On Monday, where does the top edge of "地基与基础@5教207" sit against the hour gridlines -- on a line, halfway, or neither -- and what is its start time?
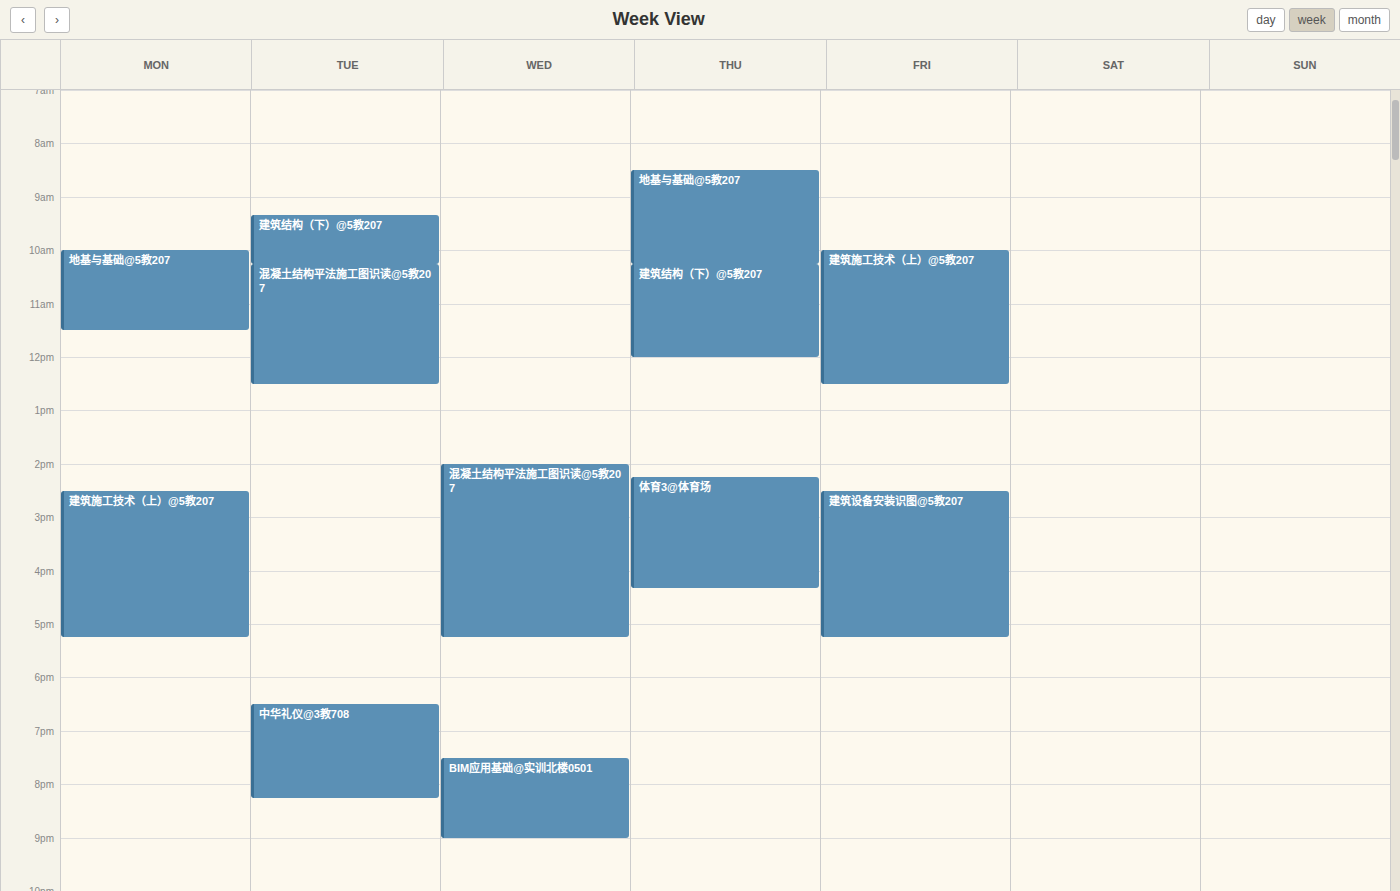
10:00 AM -- exactly on the 10 AM line.